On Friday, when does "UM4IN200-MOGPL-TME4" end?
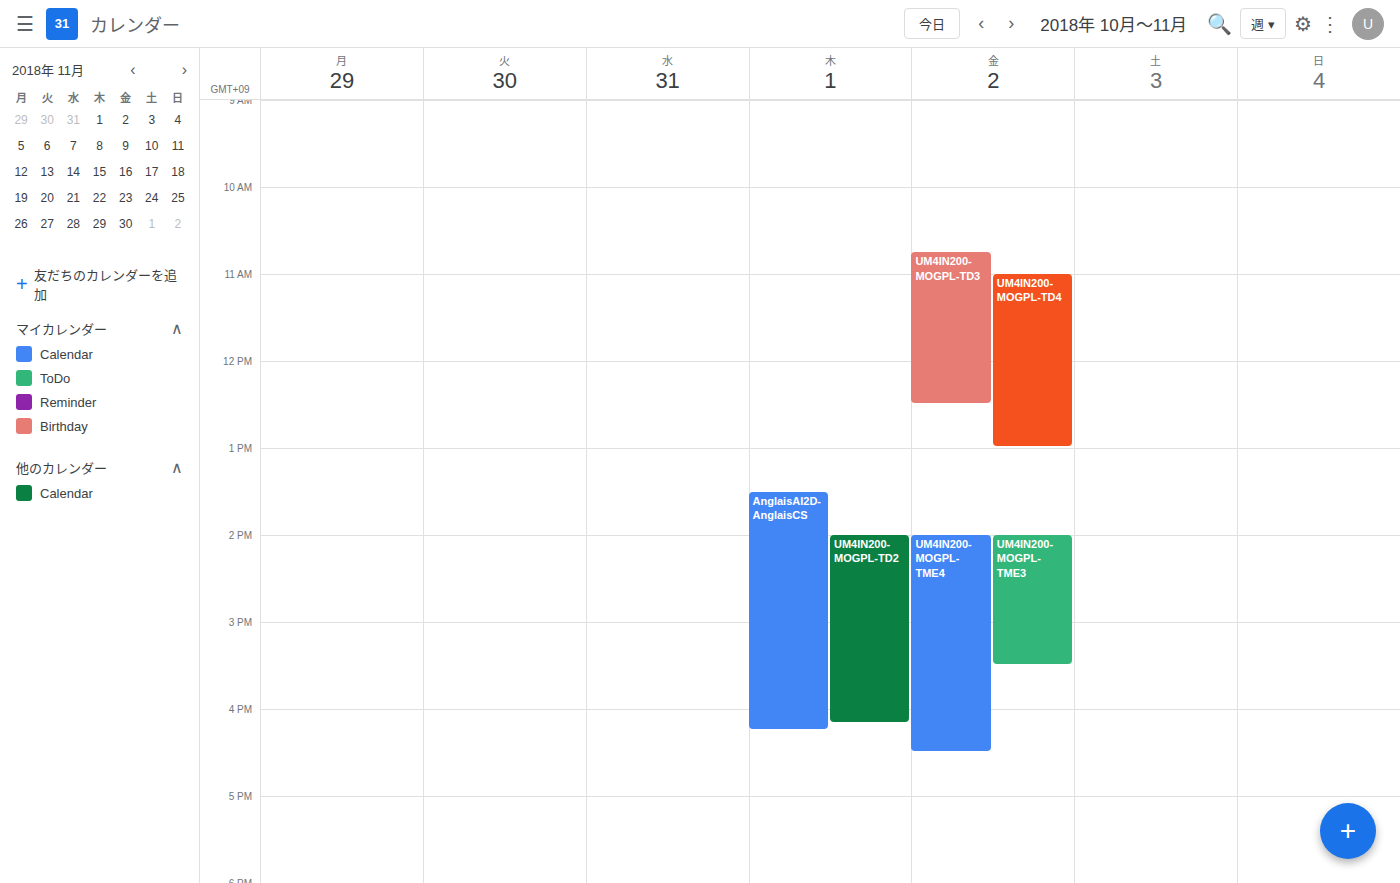
16:30